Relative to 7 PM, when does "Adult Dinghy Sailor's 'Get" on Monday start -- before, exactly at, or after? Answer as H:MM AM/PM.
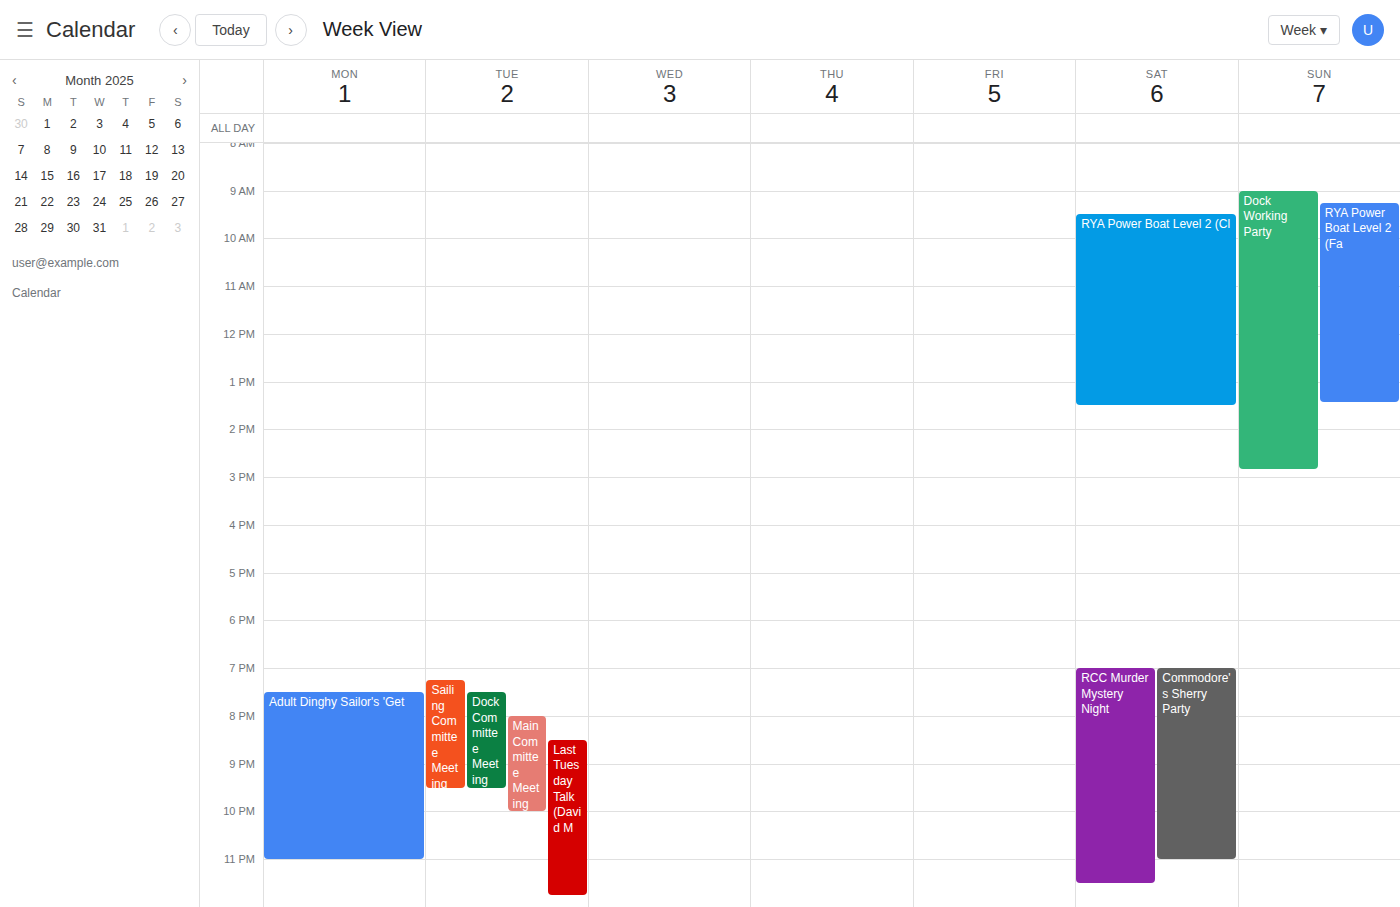
7:30 PM -- after 7 PM, 30 minutes below the 7 PM line.